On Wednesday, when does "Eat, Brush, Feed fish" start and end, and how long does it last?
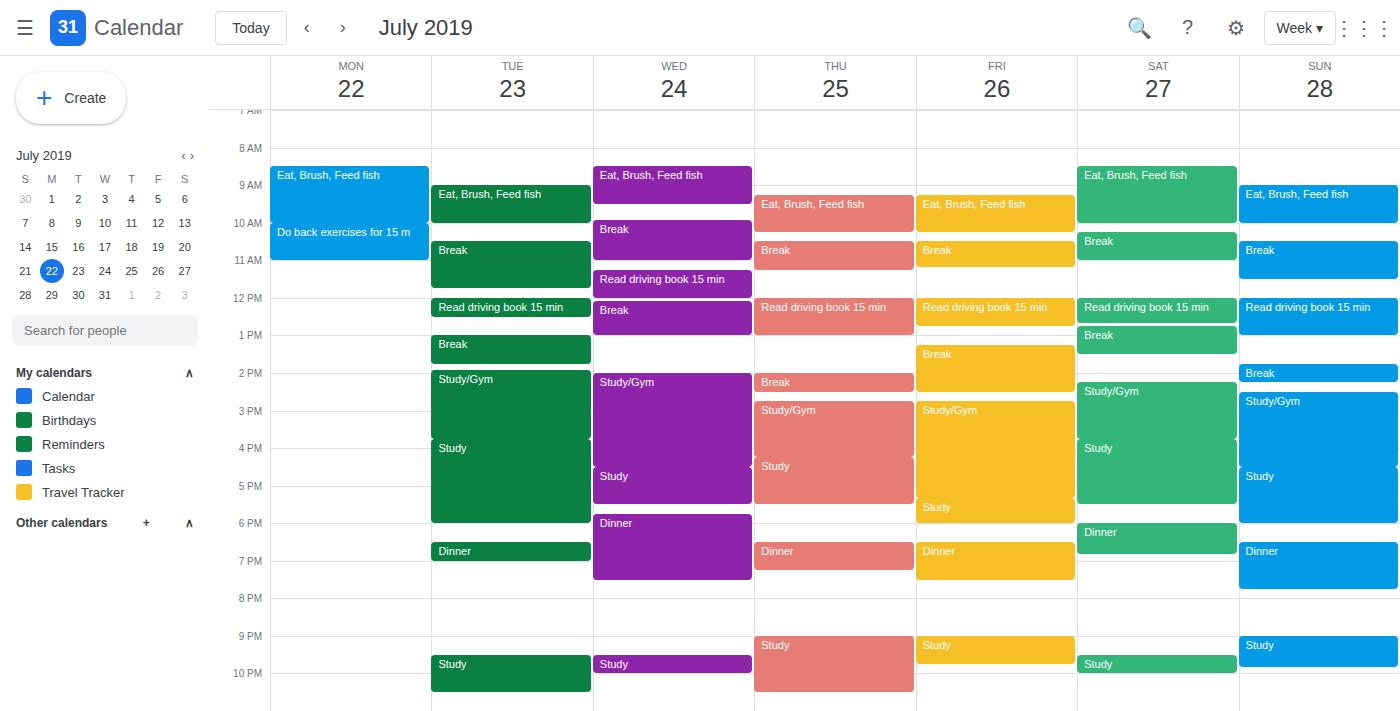
8:30 AM to 9:30 AM, 1 hour